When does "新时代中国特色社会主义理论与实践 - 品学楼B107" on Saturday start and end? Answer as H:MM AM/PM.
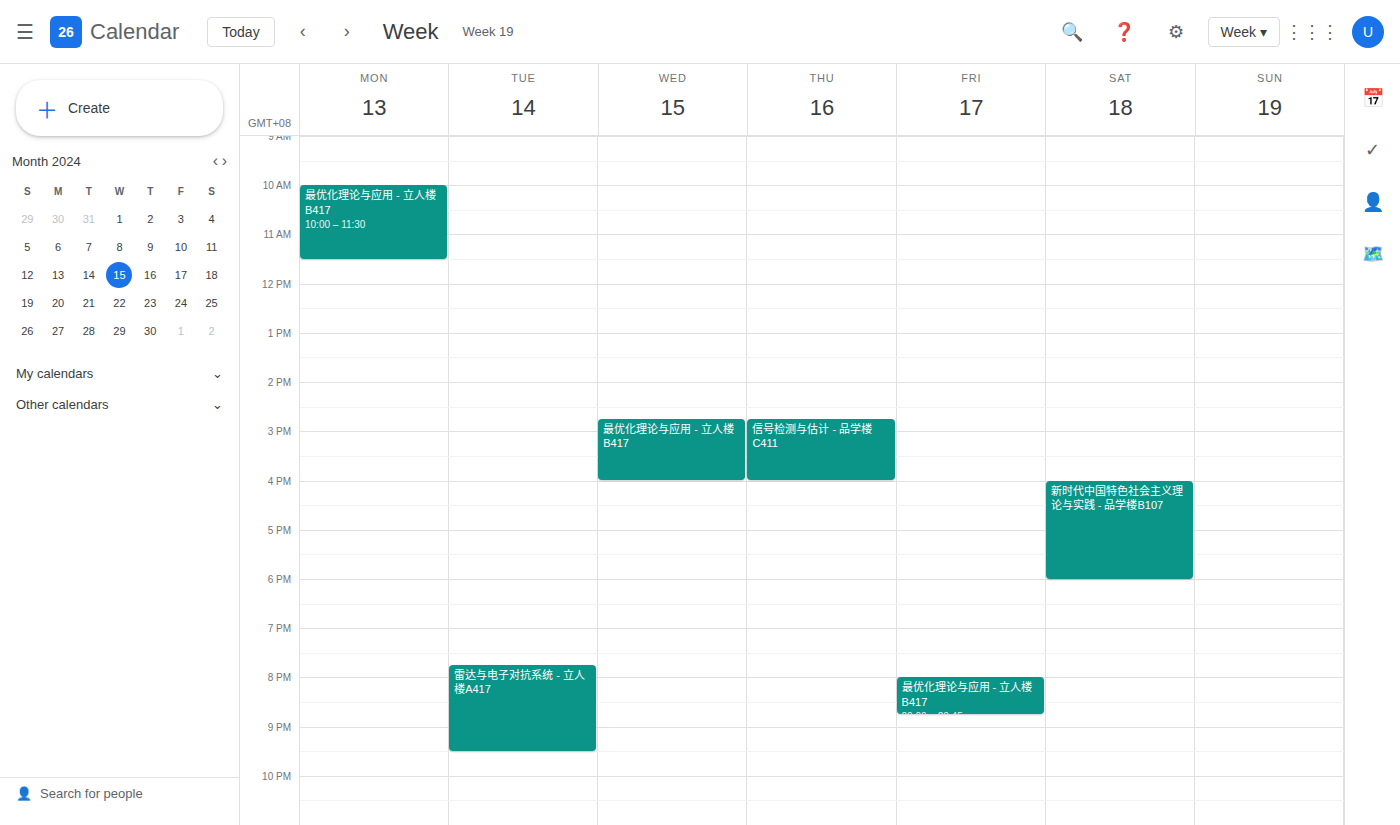
4:00 PM to 6:00 PM